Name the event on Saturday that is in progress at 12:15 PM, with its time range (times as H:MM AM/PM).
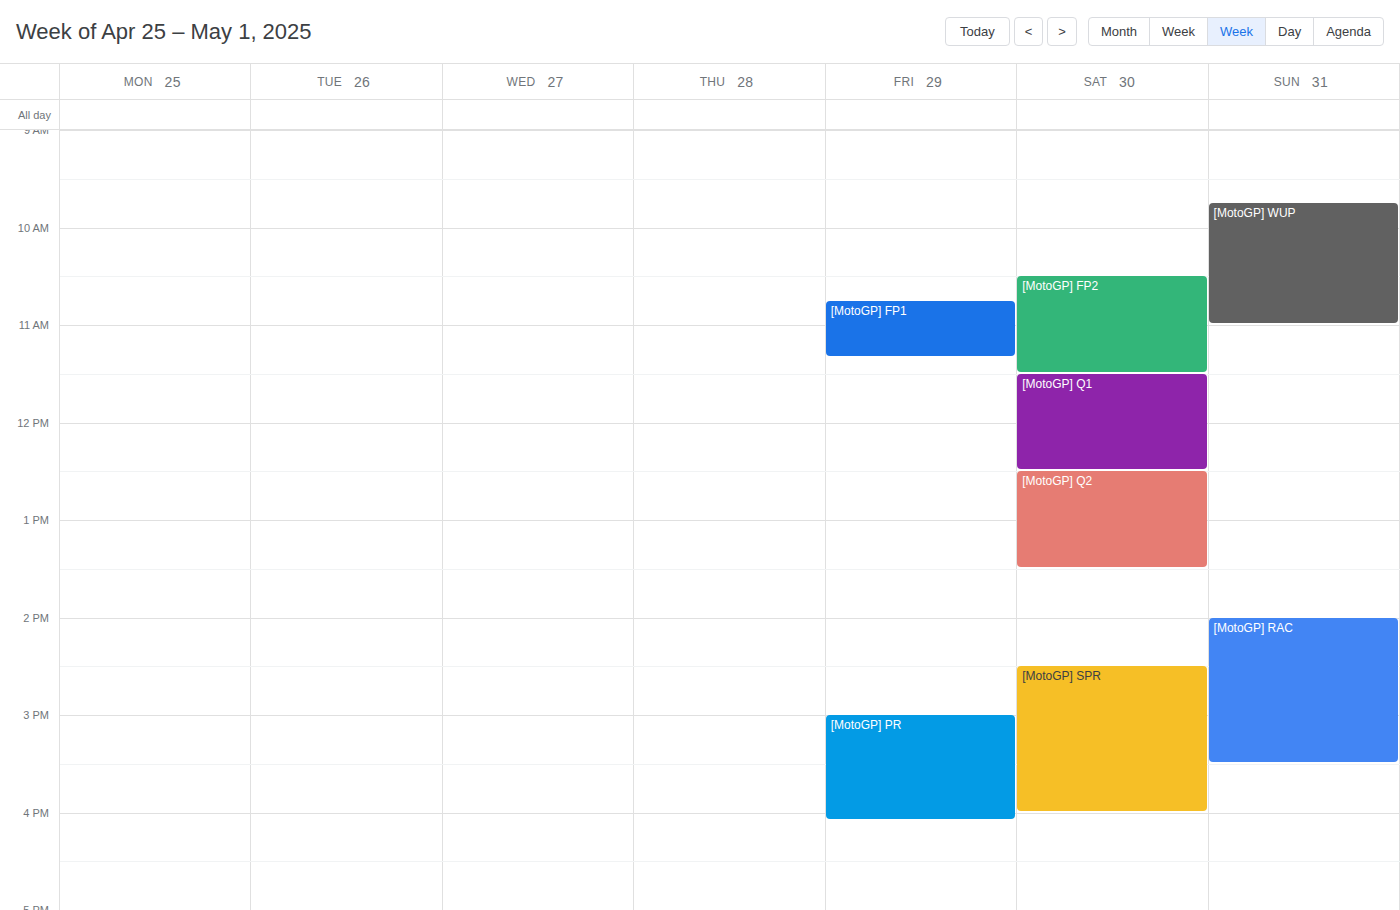
"[MotoGP] Q1", 11:30 AM to 12:30 PM